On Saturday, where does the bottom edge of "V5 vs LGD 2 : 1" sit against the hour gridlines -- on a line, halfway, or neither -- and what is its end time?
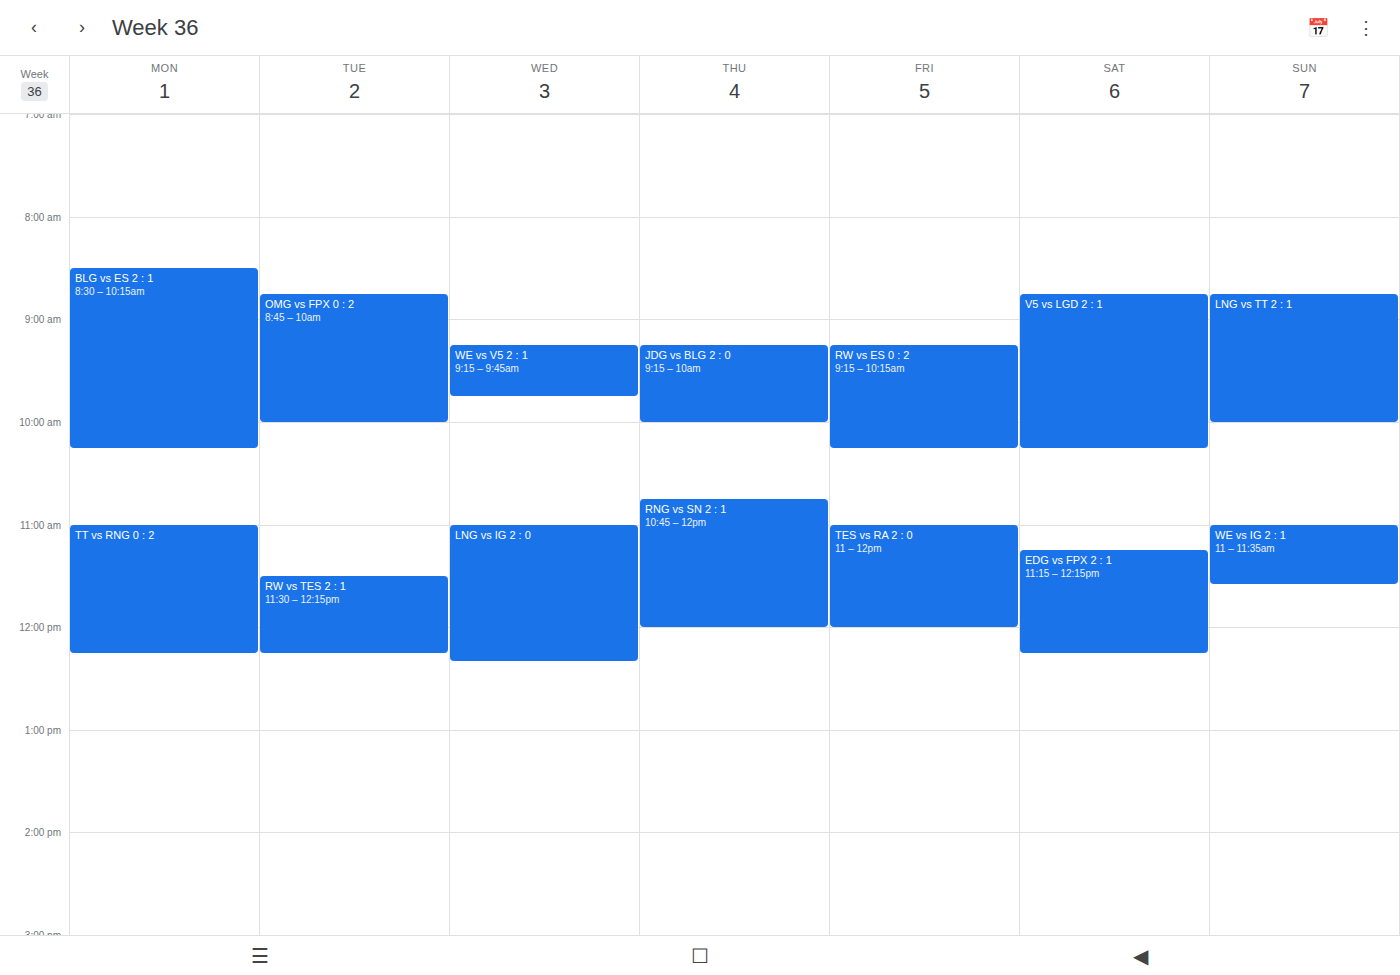
10:15 AM -- neither: a quarter of the way from the 10 AM line to the 11 AM line.